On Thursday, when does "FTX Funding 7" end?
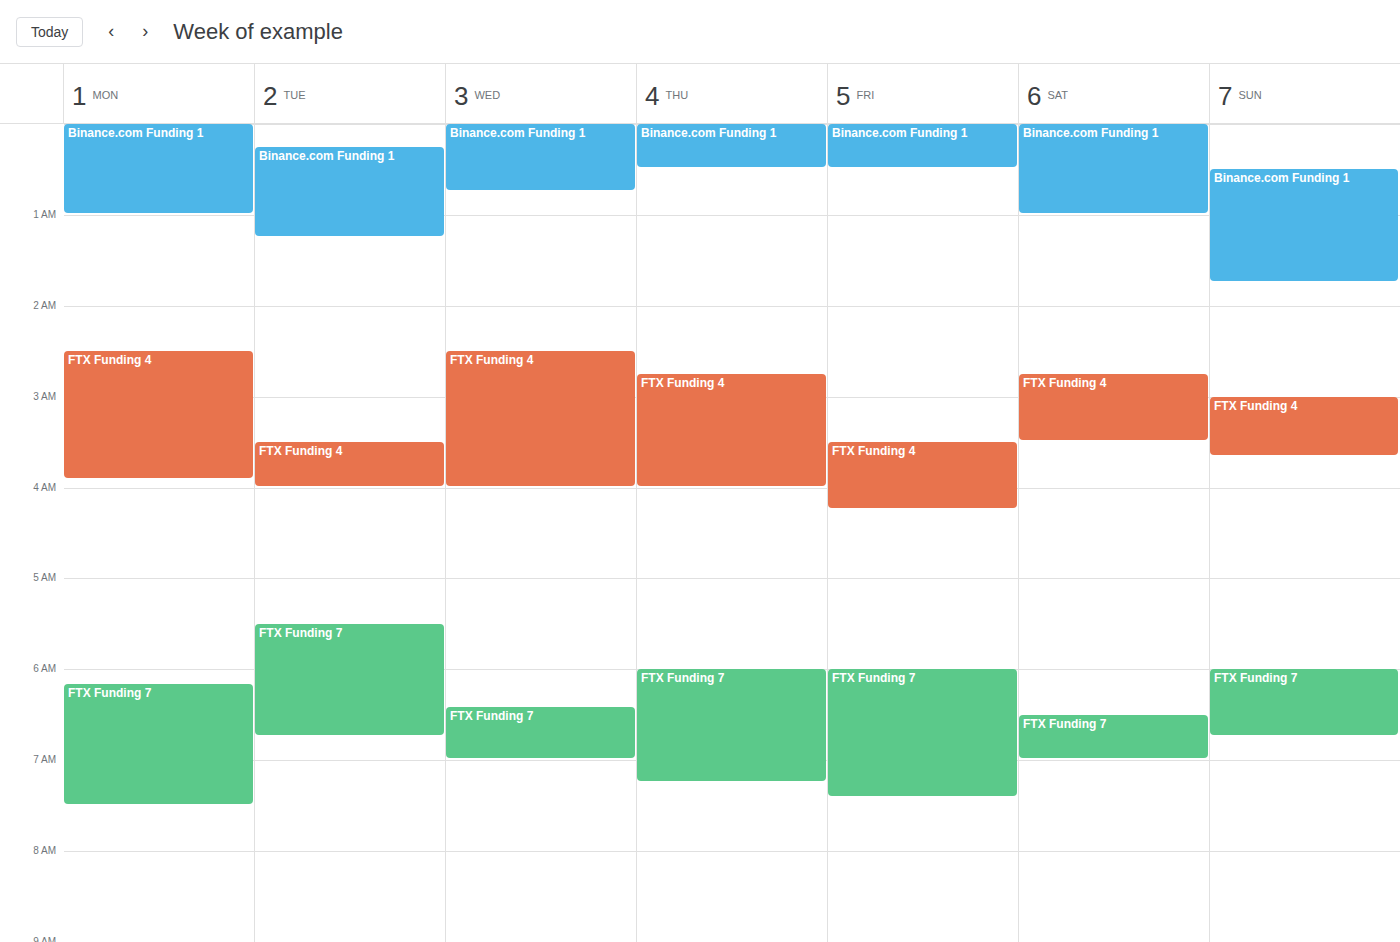
07:15